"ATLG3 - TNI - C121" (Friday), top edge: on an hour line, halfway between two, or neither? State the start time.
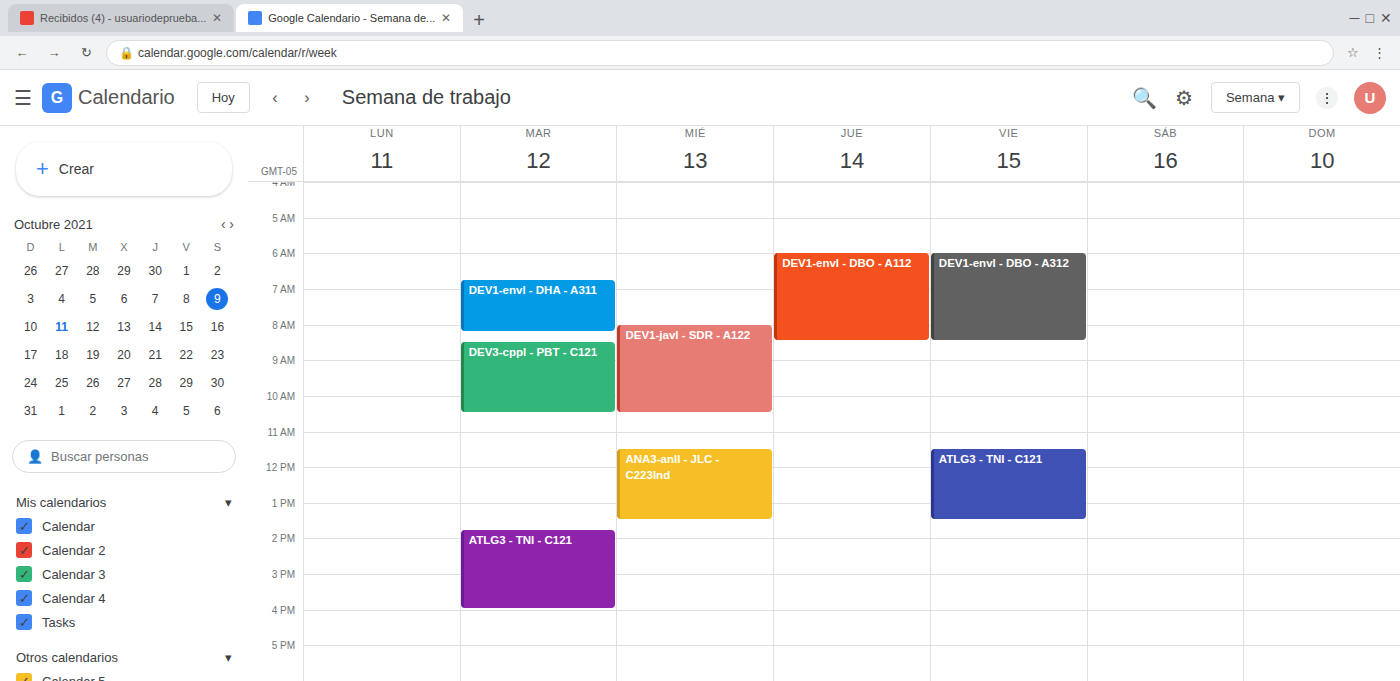
11:30 AM -- halfway between the 11 AM and 12 PM lines.